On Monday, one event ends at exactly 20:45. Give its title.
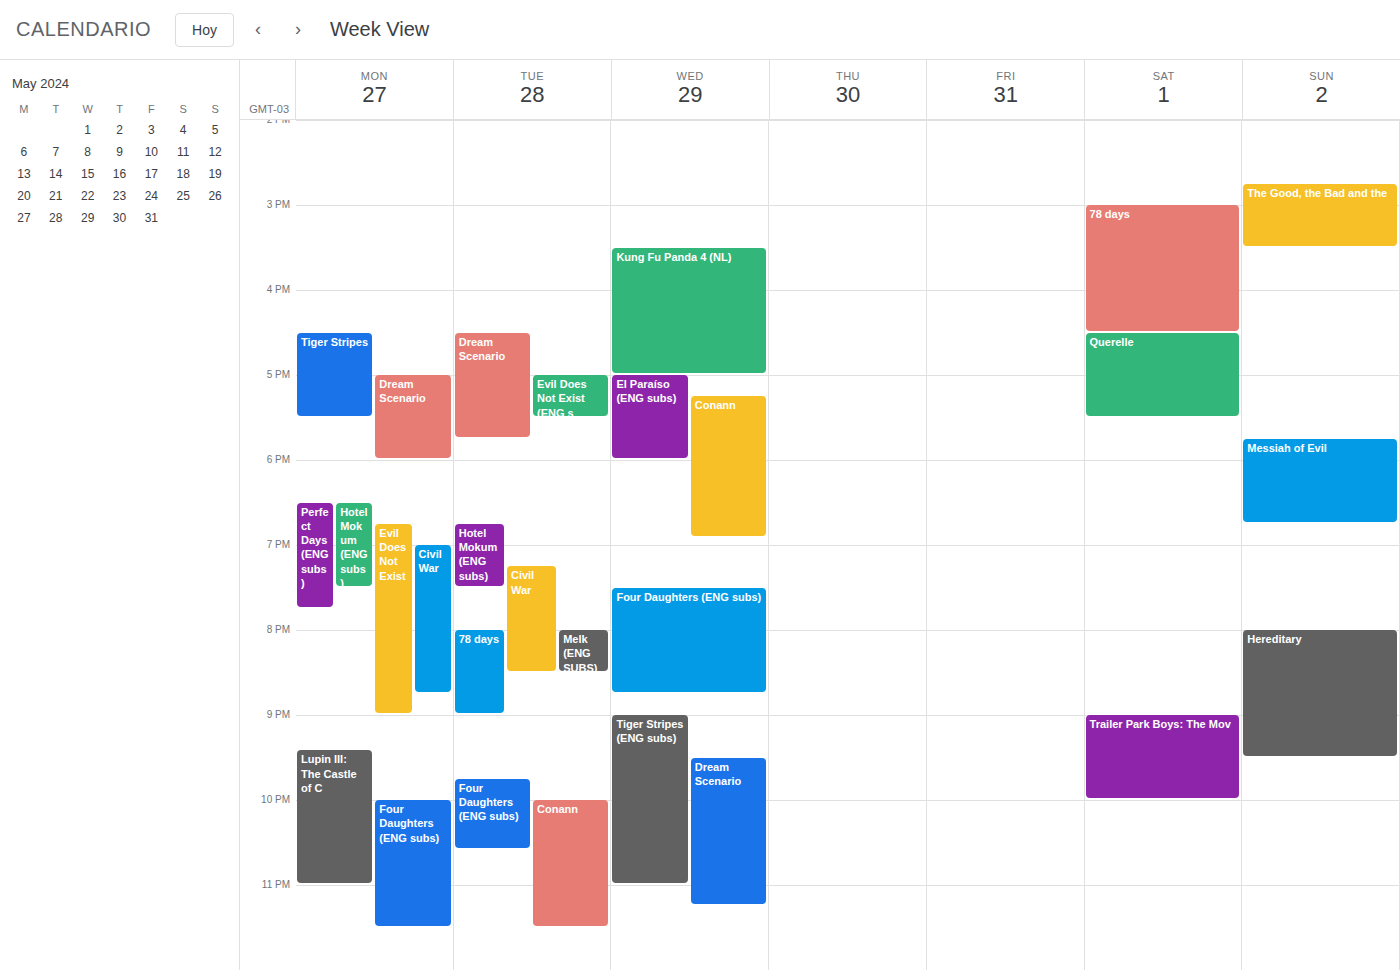
"Civil War"